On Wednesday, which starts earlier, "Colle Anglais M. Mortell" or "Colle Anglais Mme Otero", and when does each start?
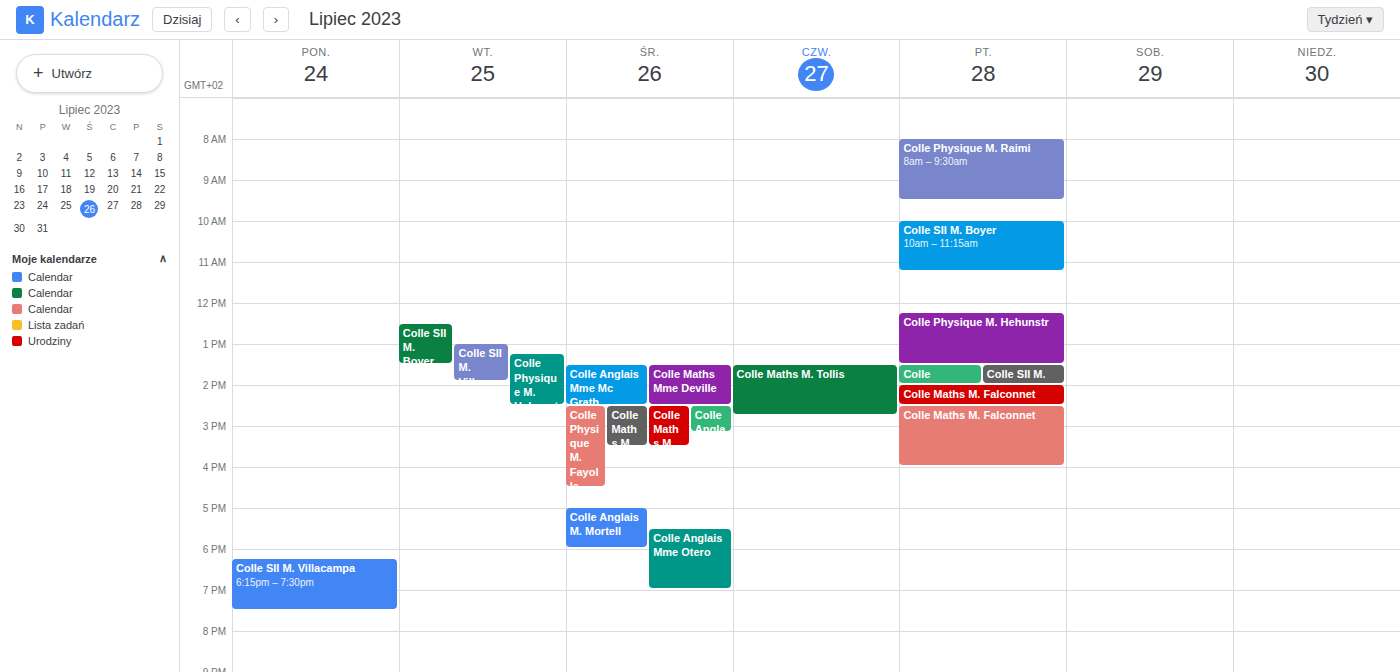
"Colle Anglais M. Mortell" 5:00 PM; "Colle Anglais Mme Otero" 5:30 PM.